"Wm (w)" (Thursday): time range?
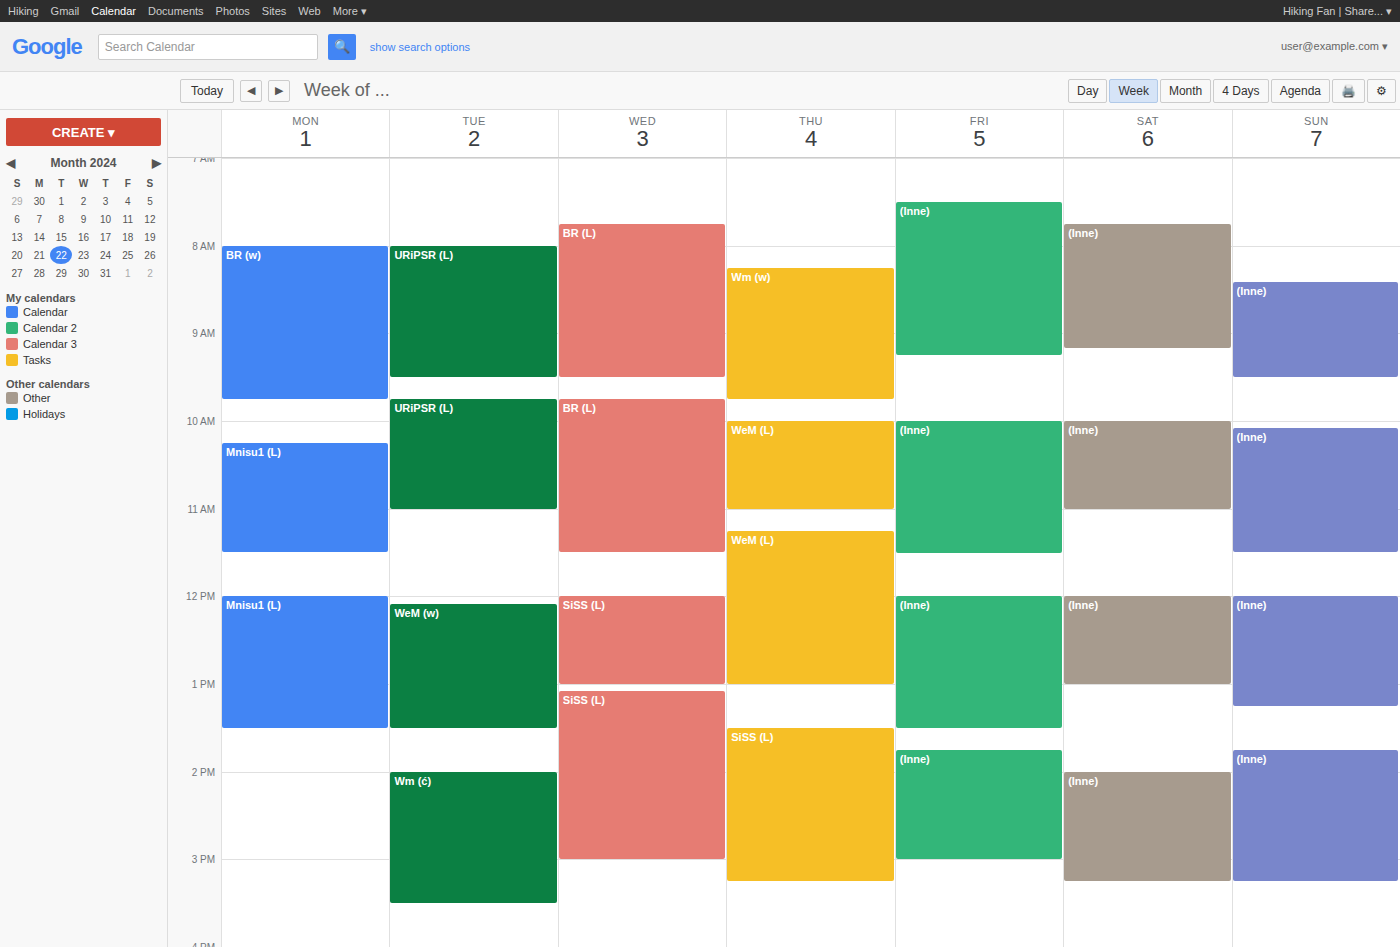
8:15 AM to 9:45 AM